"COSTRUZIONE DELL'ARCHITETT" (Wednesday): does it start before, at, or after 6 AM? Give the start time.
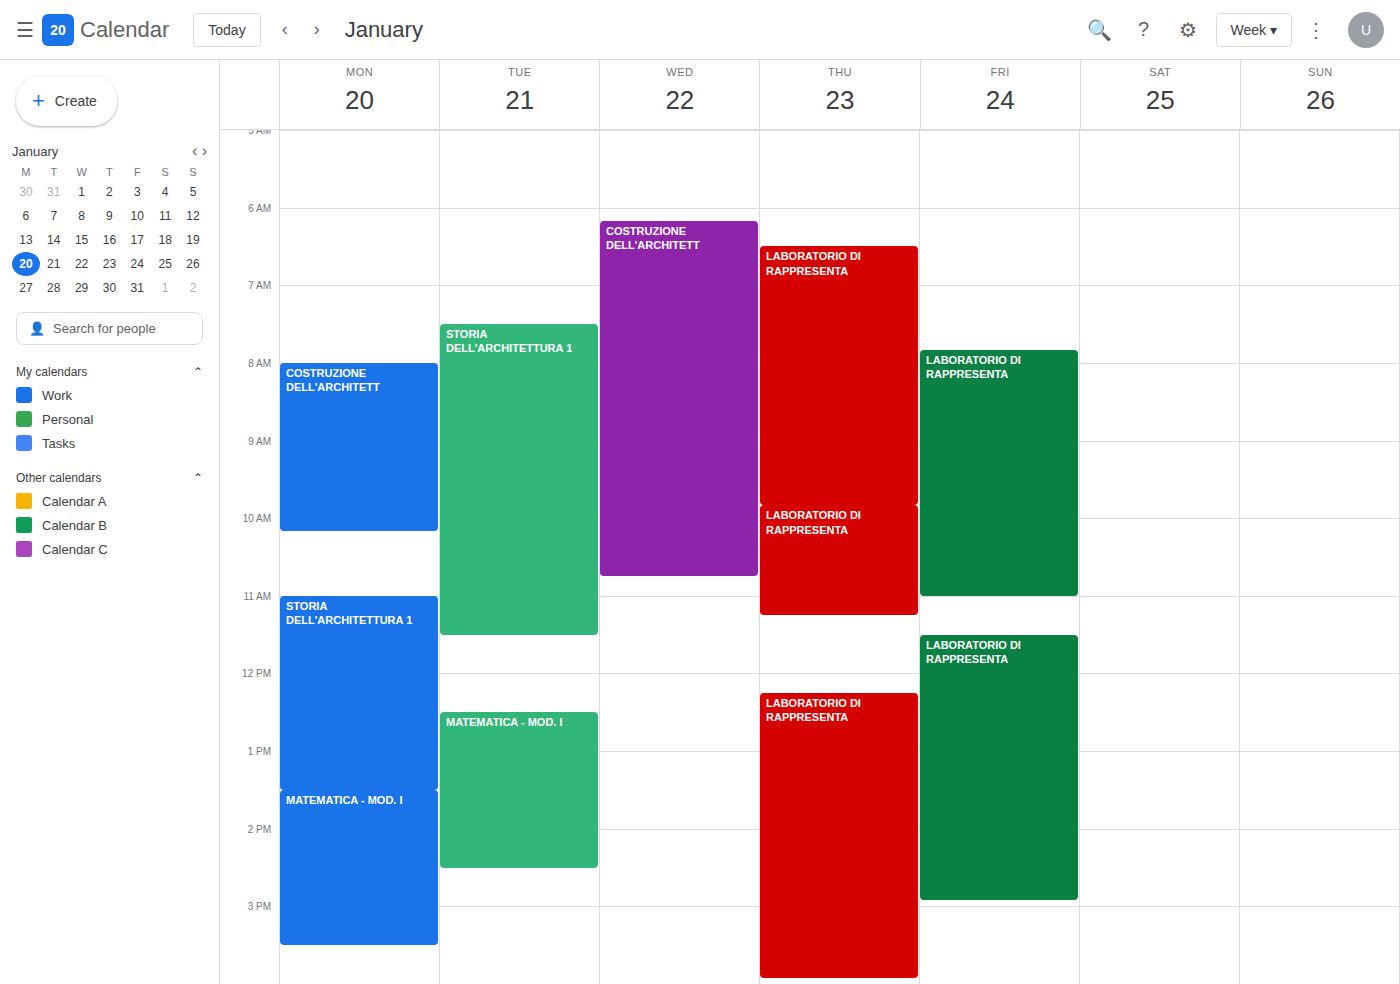
6:10 AM -- after 6 AM, 10 minutes below the 6 AM line.